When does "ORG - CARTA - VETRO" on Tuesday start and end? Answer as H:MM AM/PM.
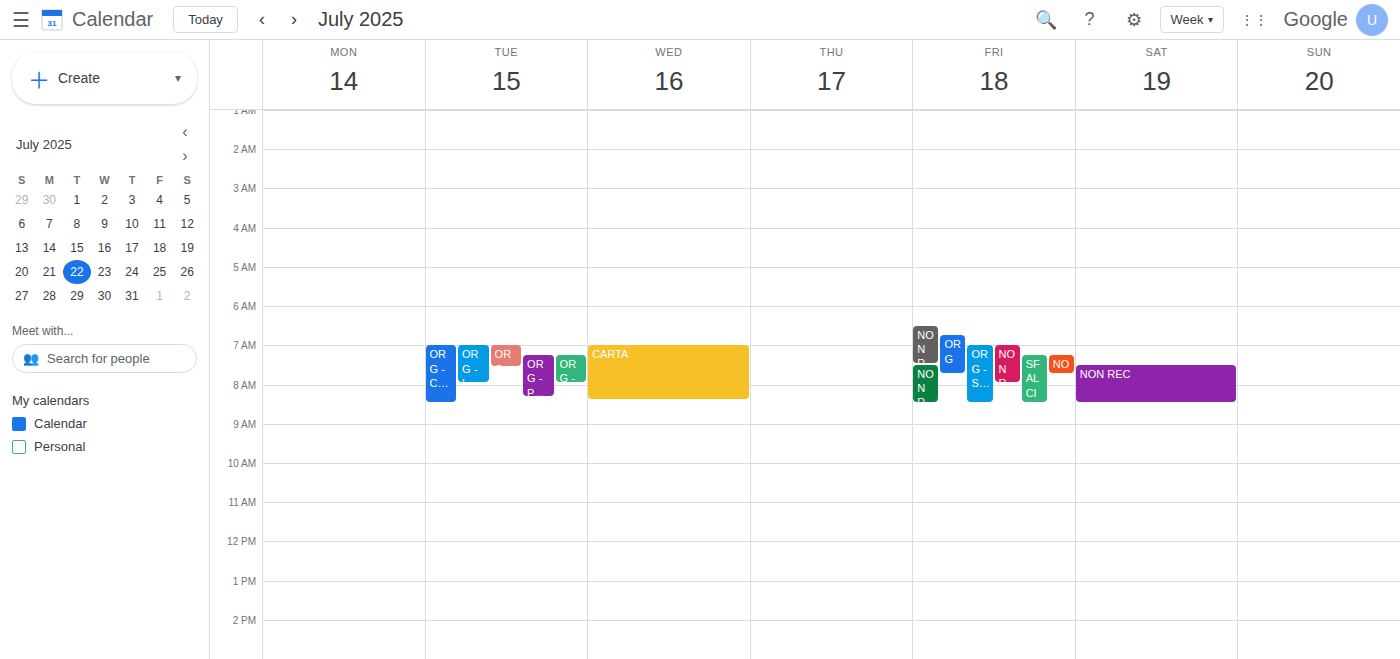
7:00 AM to 8:30 AM